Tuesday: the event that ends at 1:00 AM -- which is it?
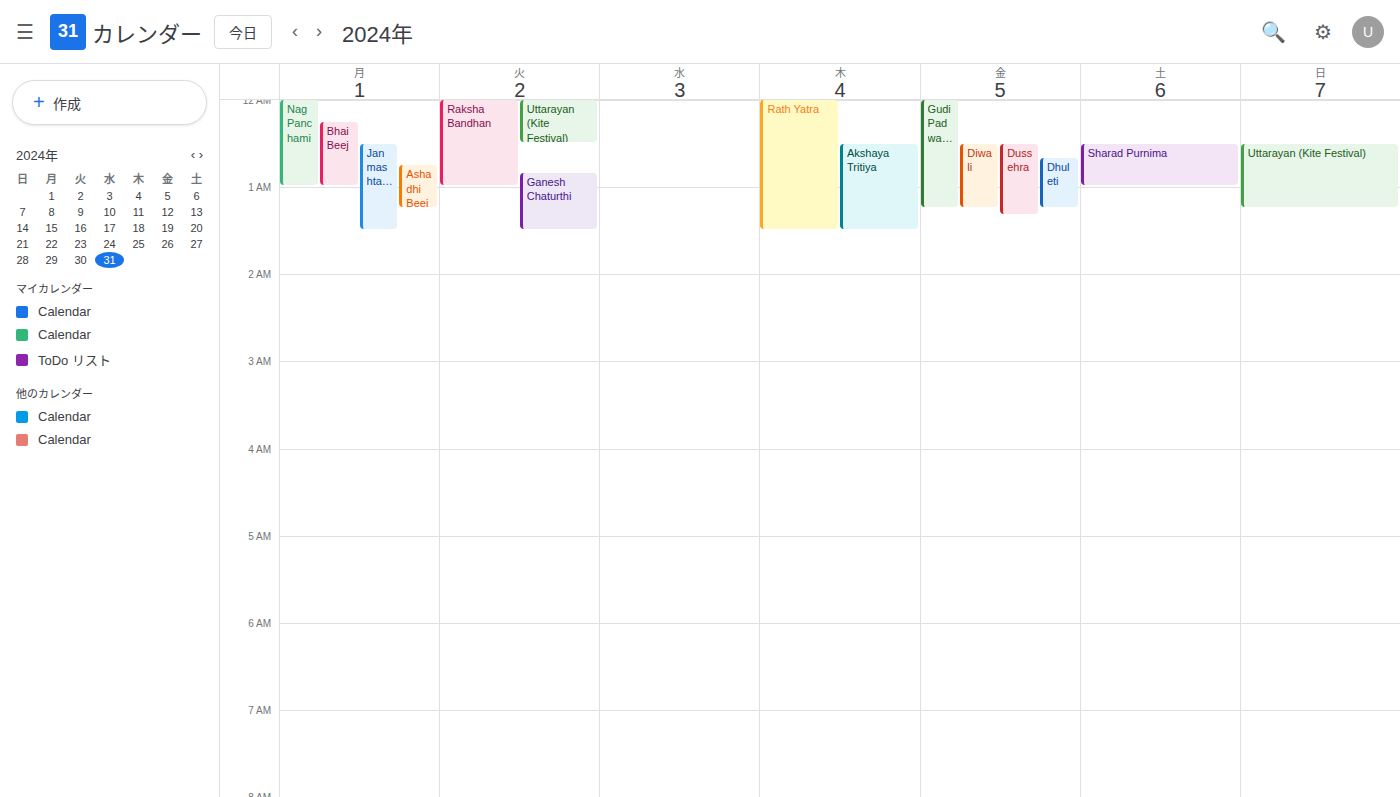
"Raksha Bandhan"